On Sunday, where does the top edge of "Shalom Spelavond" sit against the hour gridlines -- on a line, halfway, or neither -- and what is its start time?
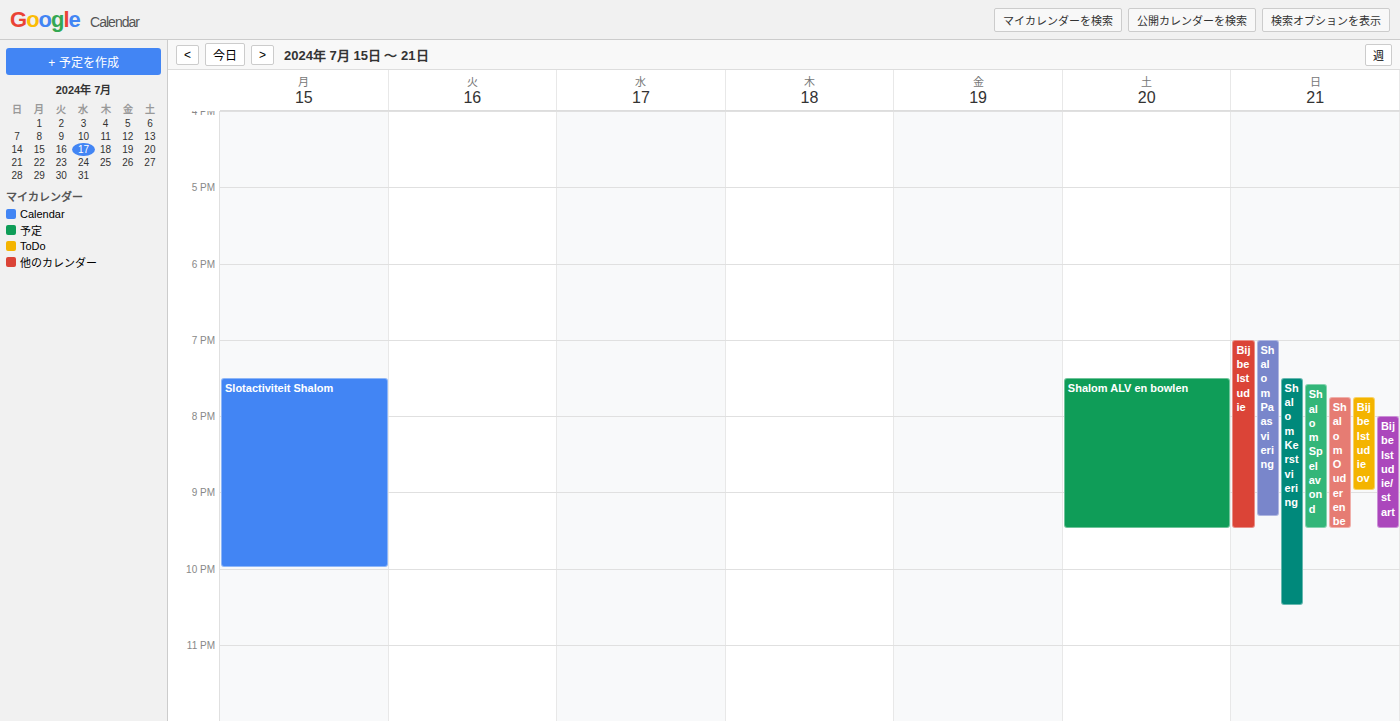
7:35 PM -- neither: 35 minutes below the 7 PM line and 25 minutes above the 8 PM line.